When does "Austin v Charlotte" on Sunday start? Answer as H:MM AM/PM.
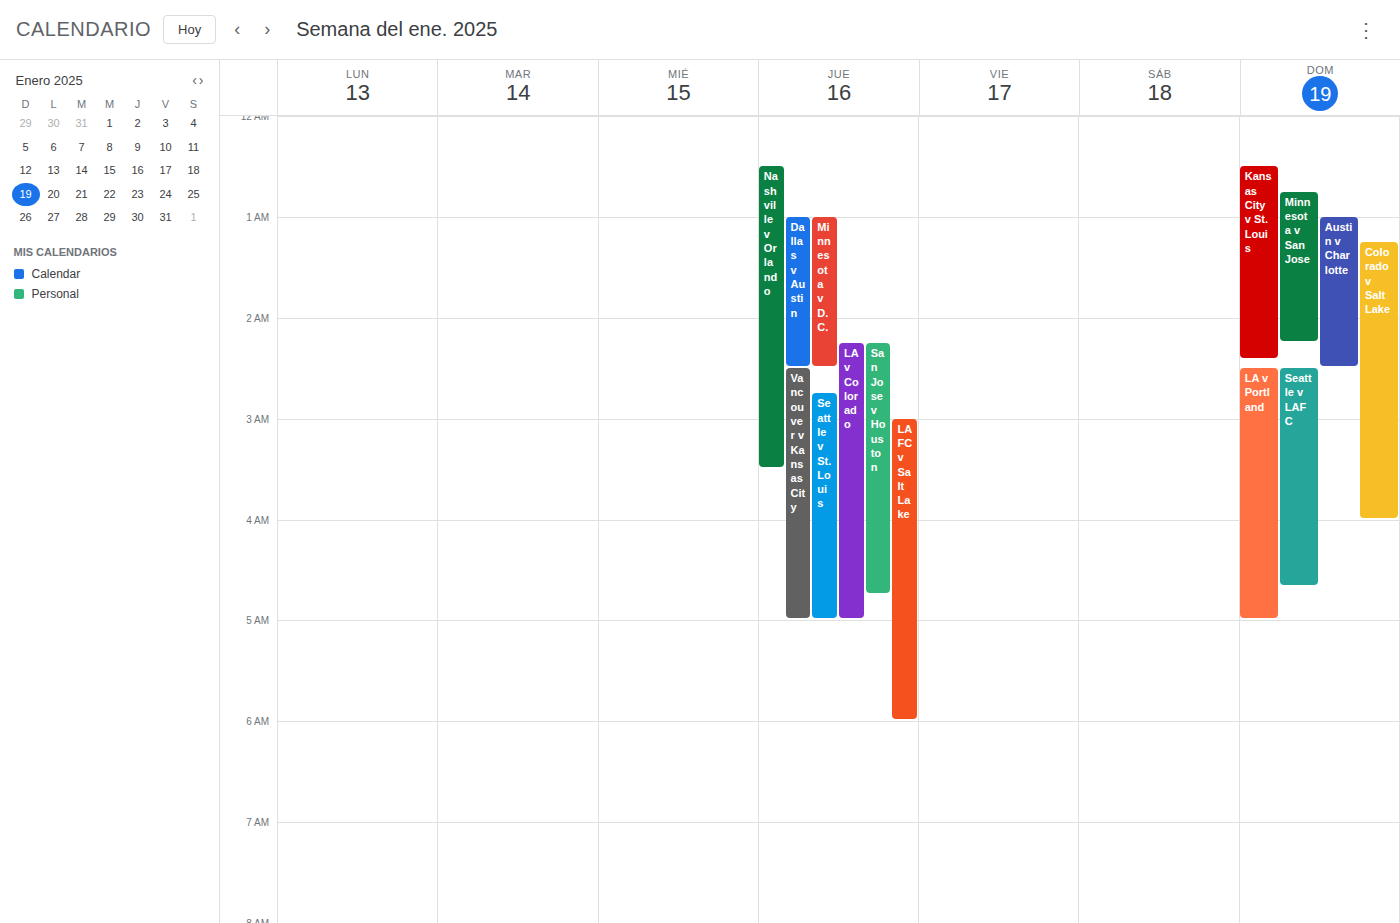
1:00 AM